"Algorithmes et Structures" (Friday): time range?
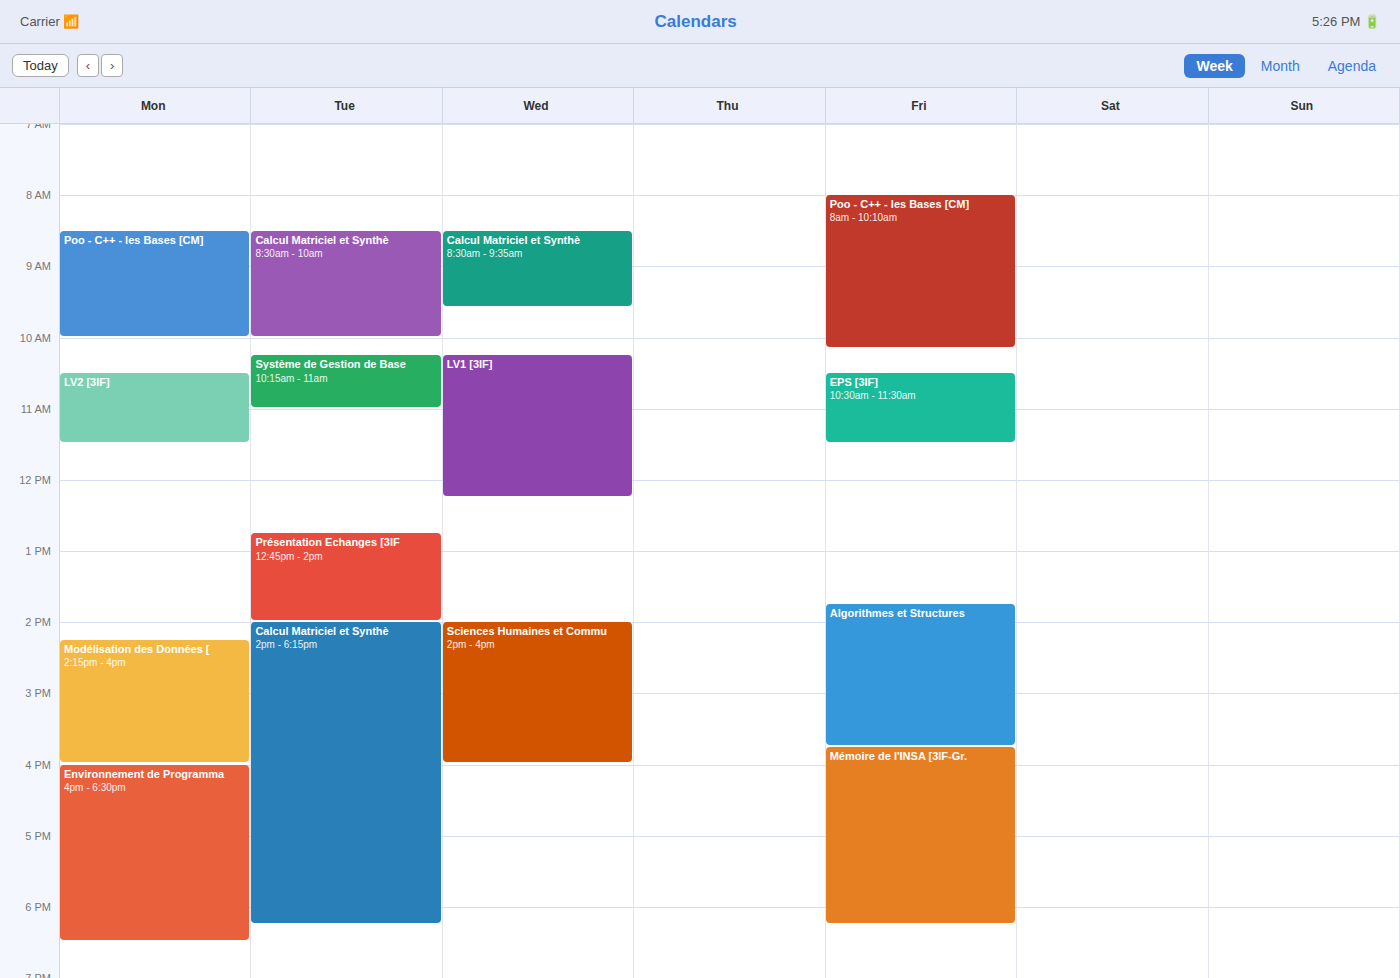
1:45 PM to 3:45 PM